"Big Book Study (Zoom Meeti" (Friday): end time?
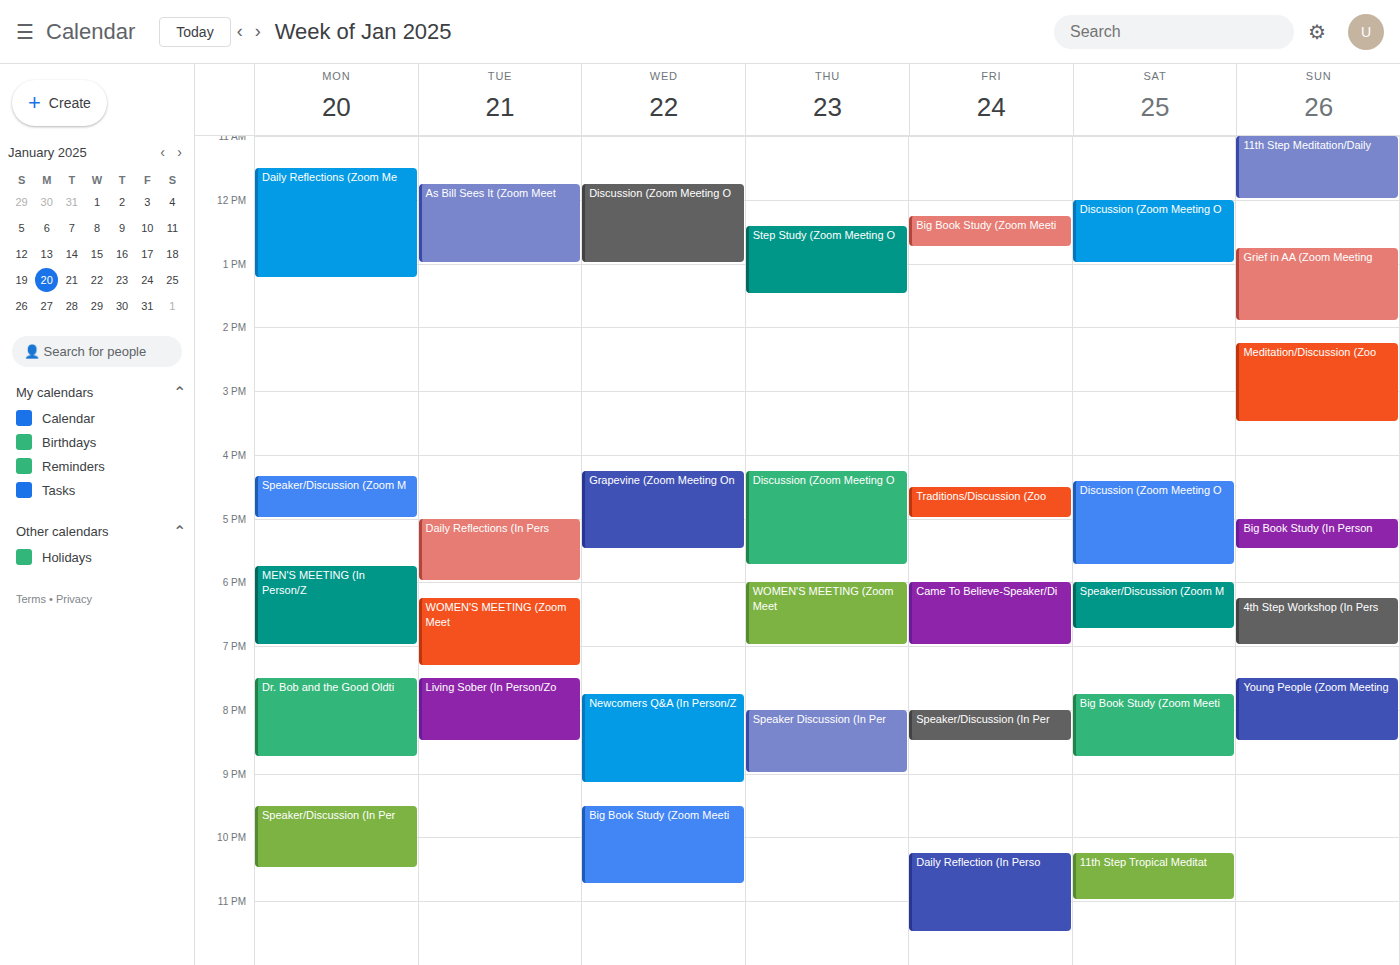
12:45 PM